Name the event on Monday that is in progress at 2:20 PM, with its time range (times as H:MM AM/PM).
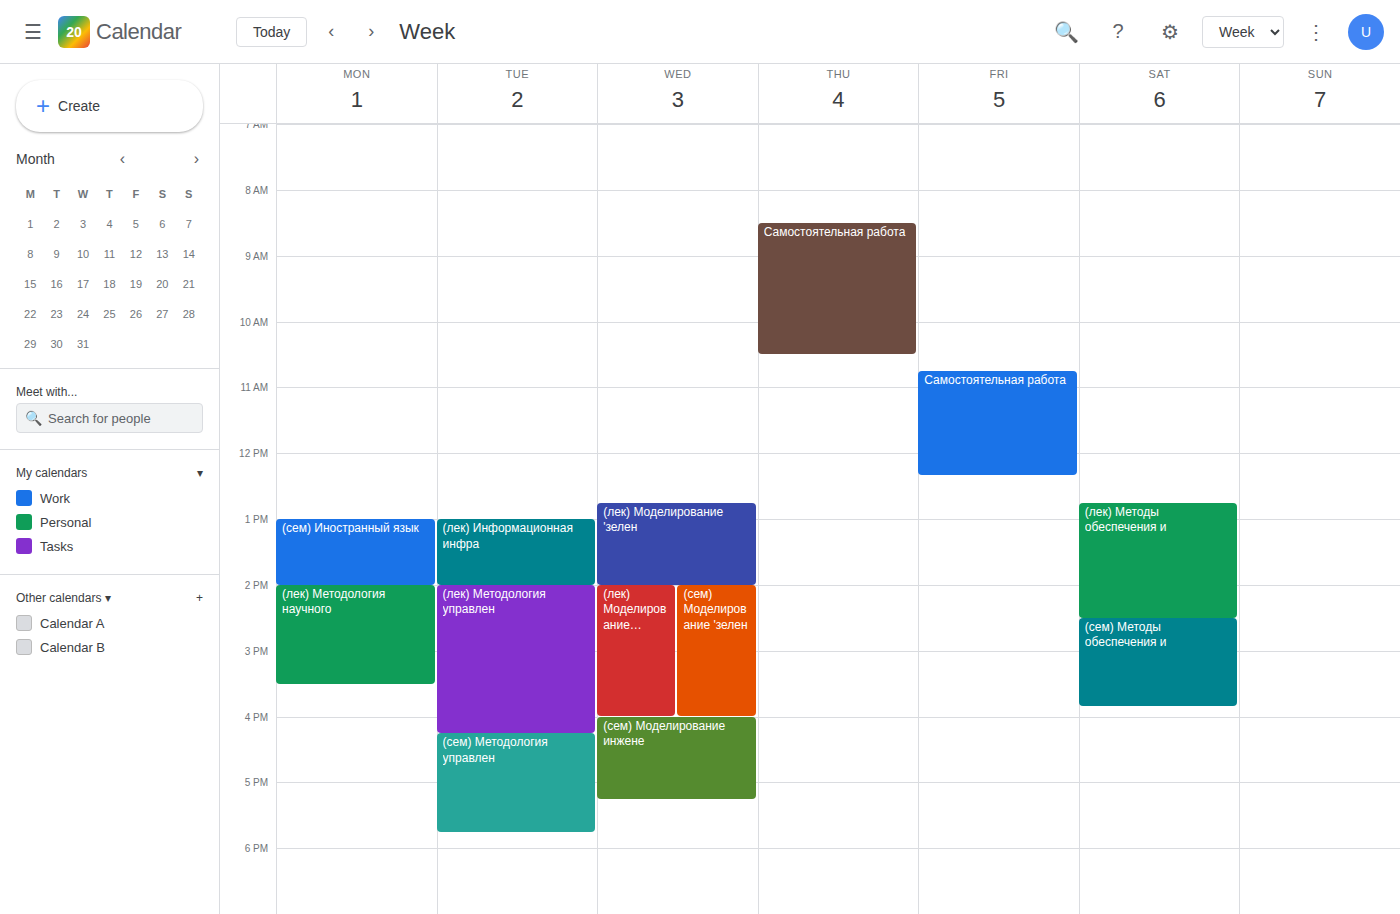
"(лек) Методология научного", 2:00 PM to 3:30 PM